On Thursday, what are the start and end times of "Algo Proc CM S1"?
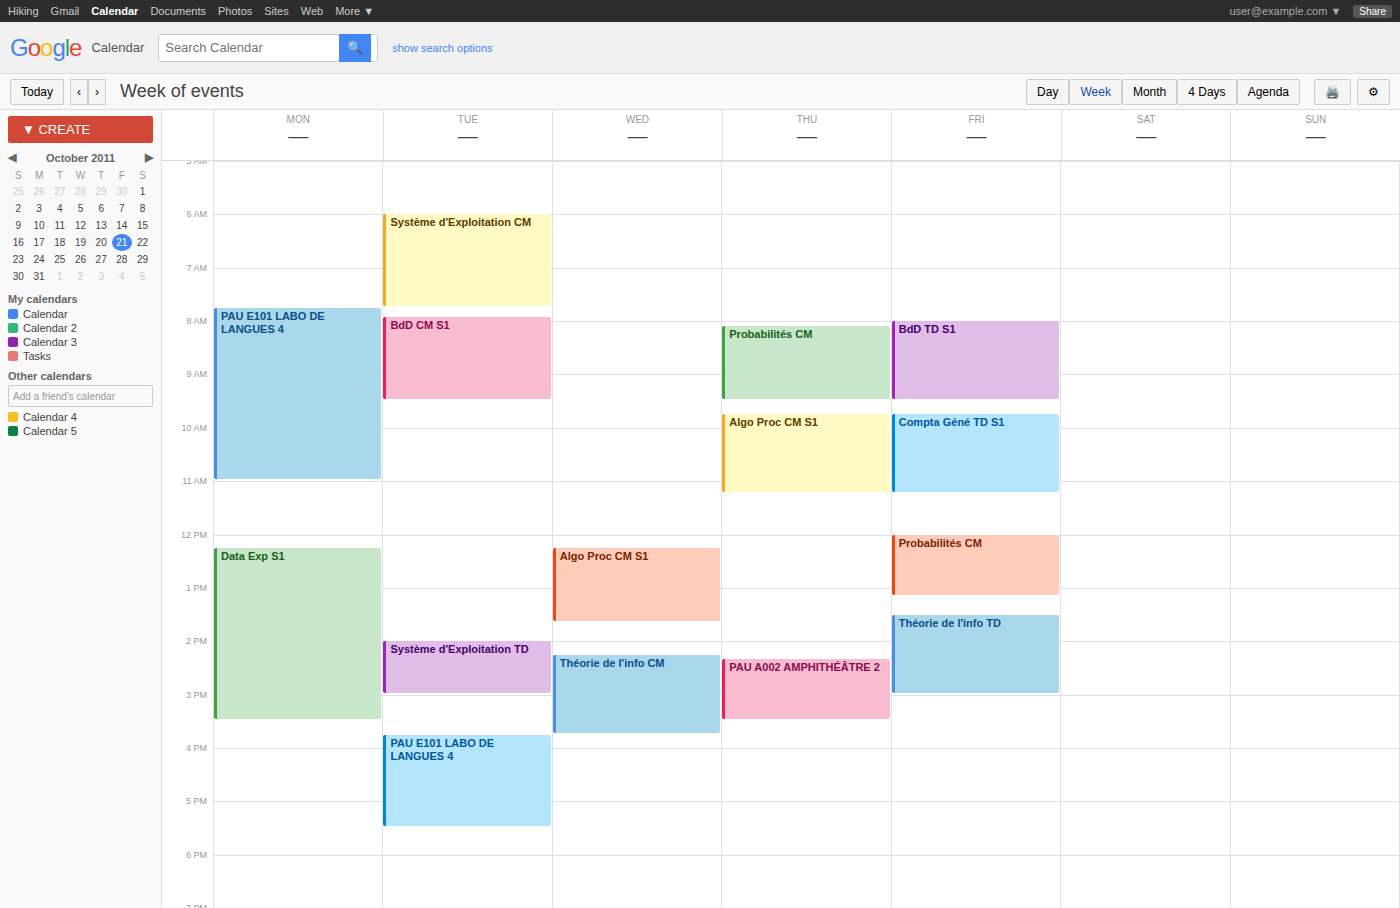
9:45 AM to 11:15 AM